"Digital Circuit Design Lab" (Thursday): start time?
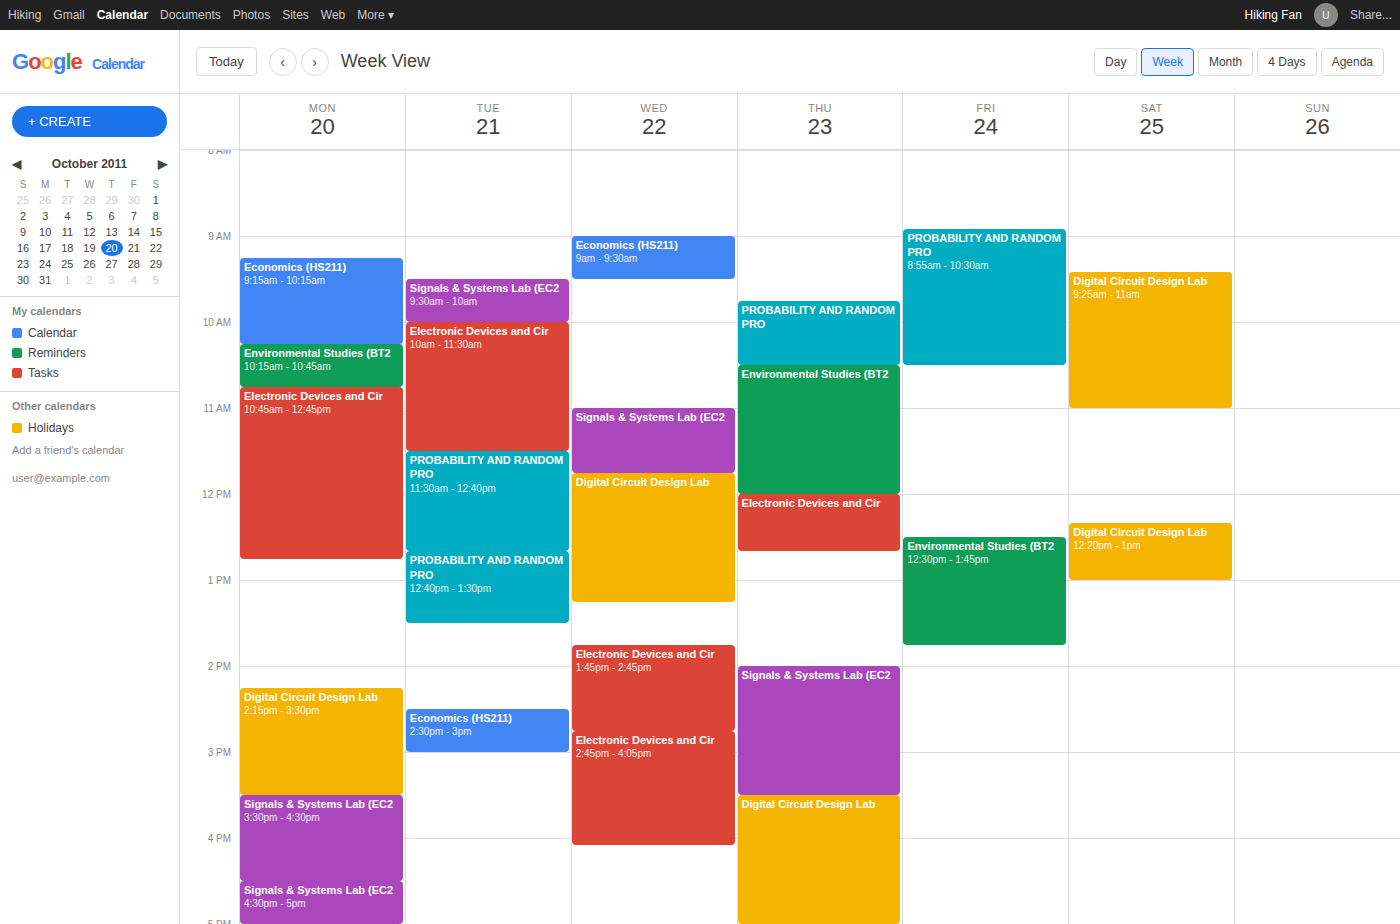
3:30 PM